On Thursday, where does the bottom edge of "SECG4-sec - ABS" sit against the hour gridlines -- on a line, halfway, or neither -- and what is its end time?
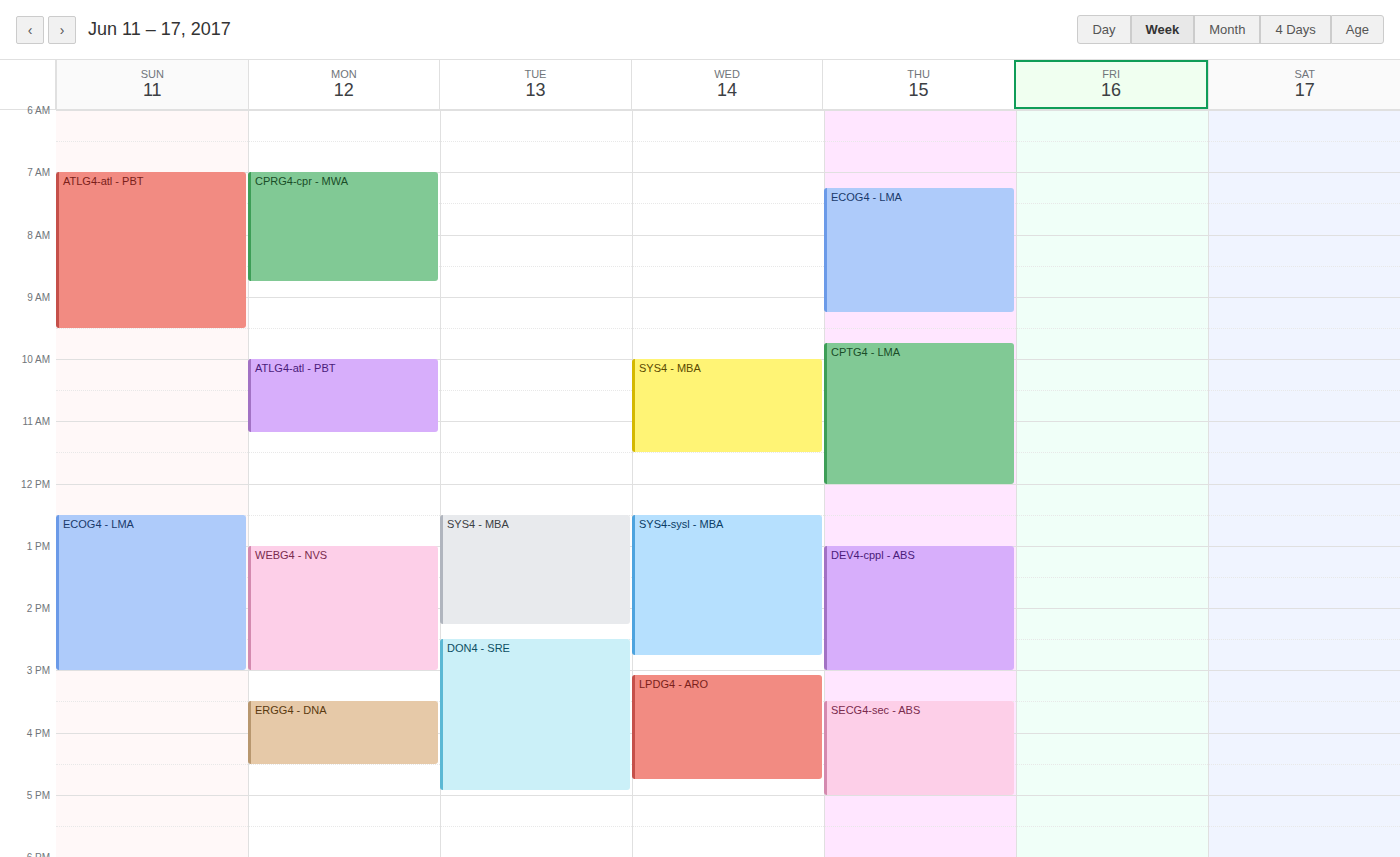
17:00 -- exactly on the 17:00 line.